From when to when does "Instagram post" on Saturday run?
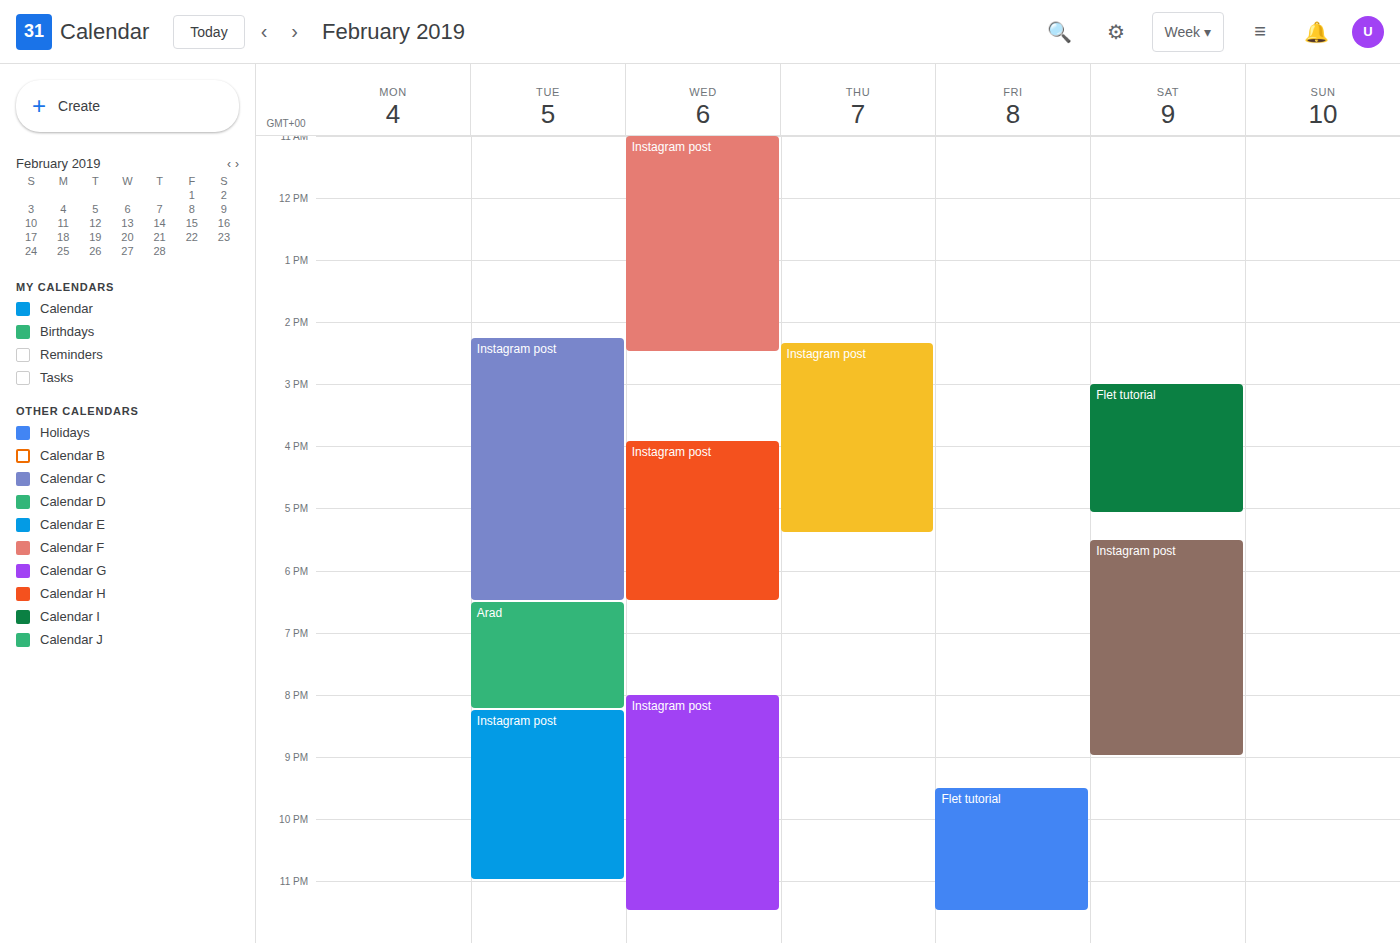
17:30 to 21:00